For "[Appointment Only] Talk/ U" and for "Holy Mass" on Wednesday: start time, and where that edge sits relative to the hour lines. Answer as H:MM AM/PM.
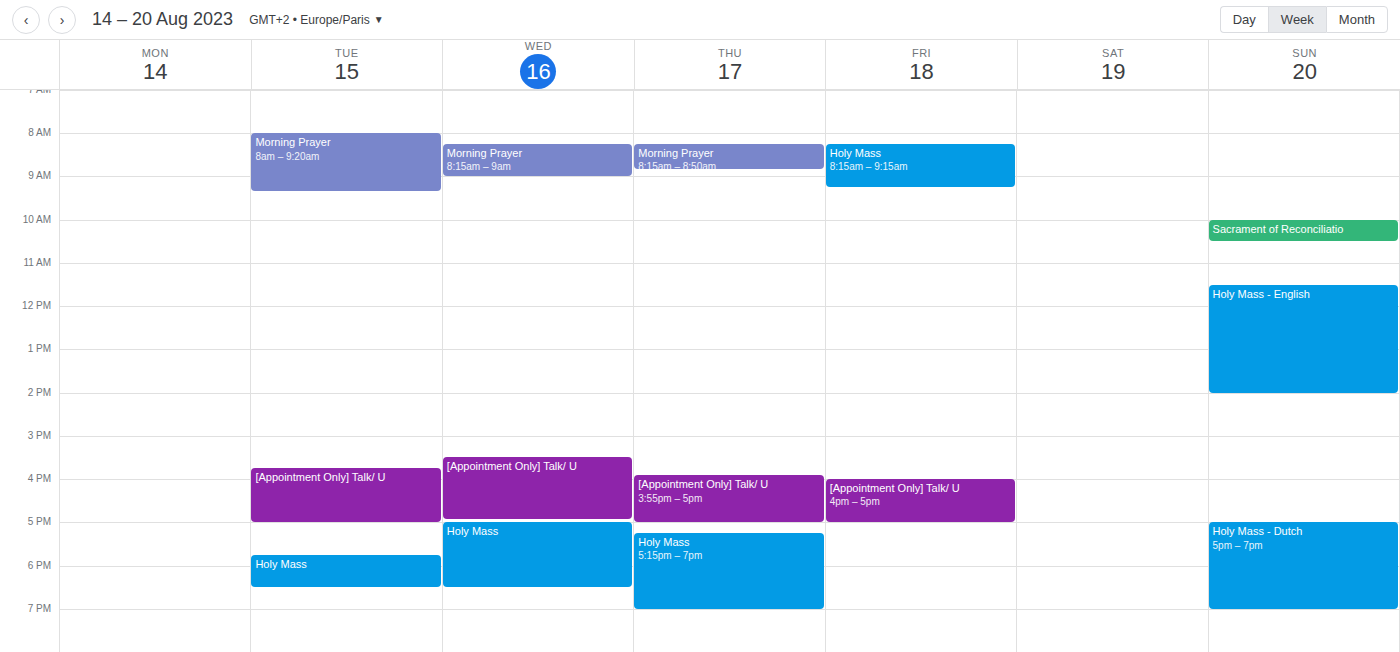
"[Appointment Only] Talk/ U": 3:30 PM, halfway between the 3 PM and 4 PM lines. "Holy Mass": 5:00 PM, exactly on the 5 PM line.